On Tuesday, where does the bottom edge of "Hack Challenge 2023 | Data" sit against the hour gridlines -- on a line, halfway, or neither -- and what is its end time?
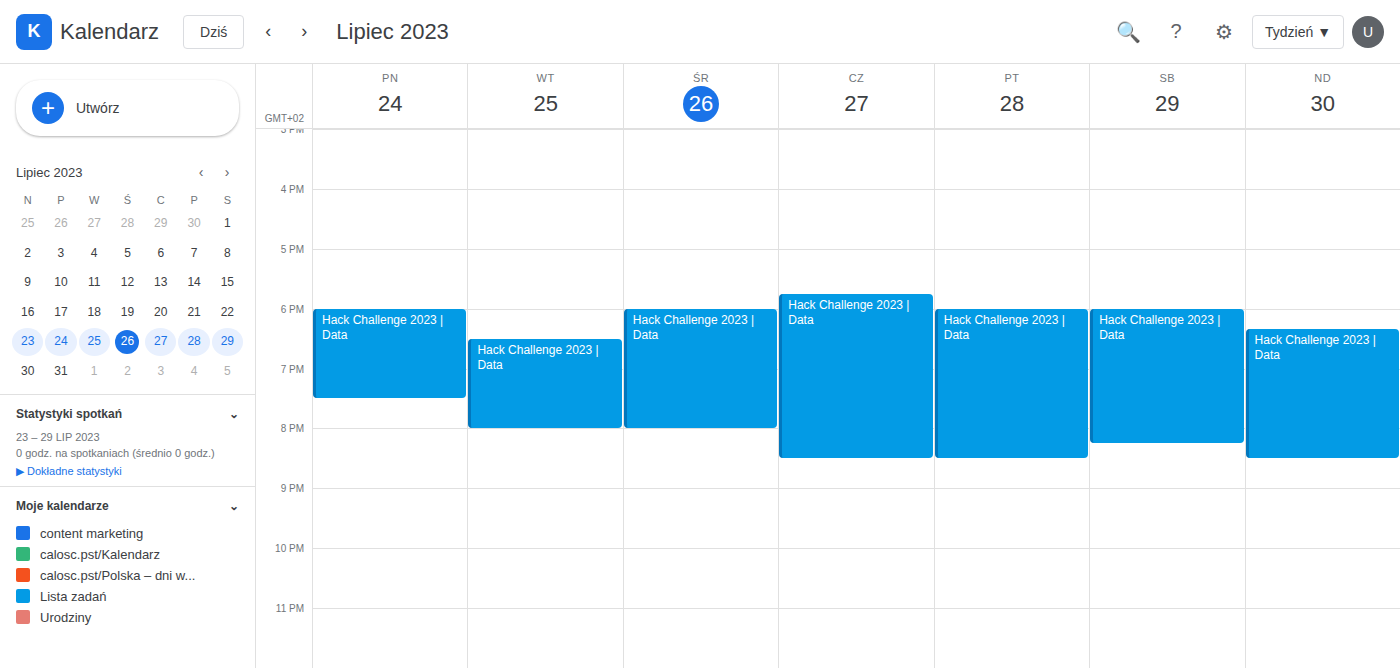
8:00 PM -- exactly on the 8 PM line.